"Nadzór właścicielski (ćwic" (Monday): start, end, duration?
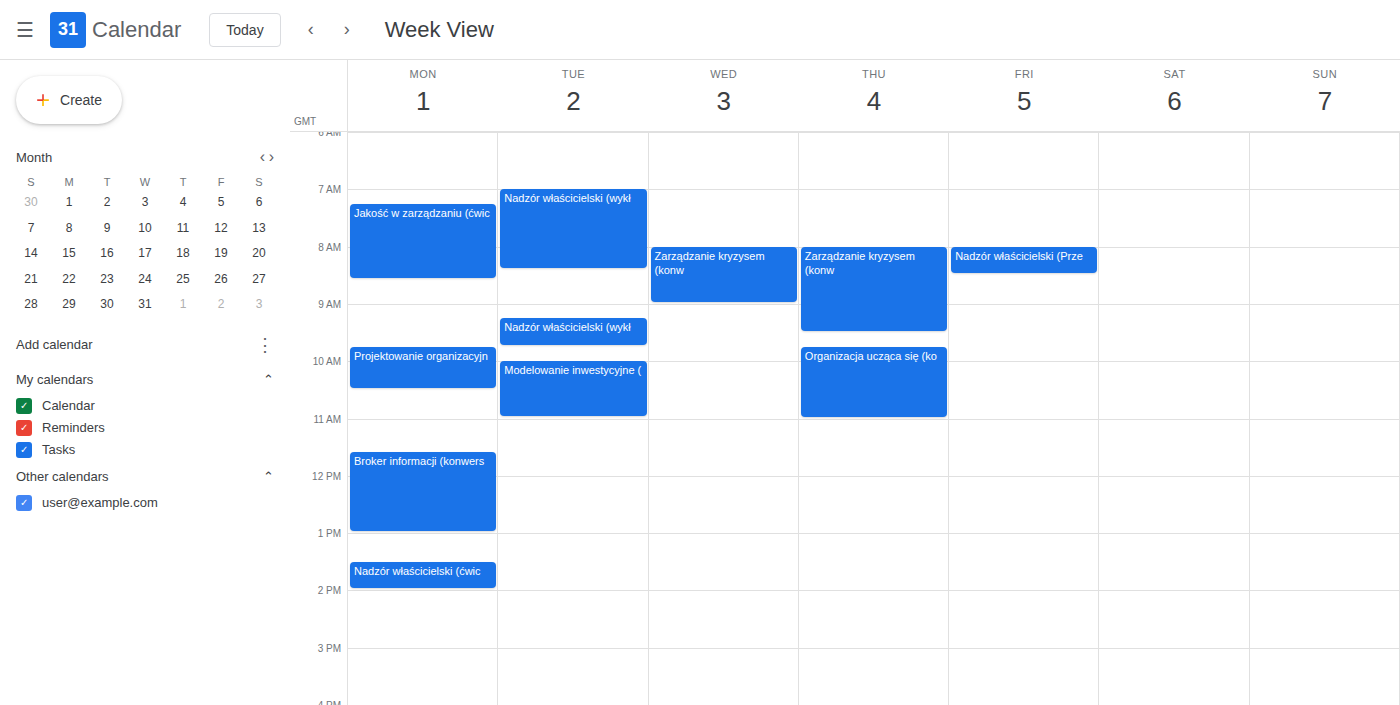
13:30 to 14:00, 30 minutes